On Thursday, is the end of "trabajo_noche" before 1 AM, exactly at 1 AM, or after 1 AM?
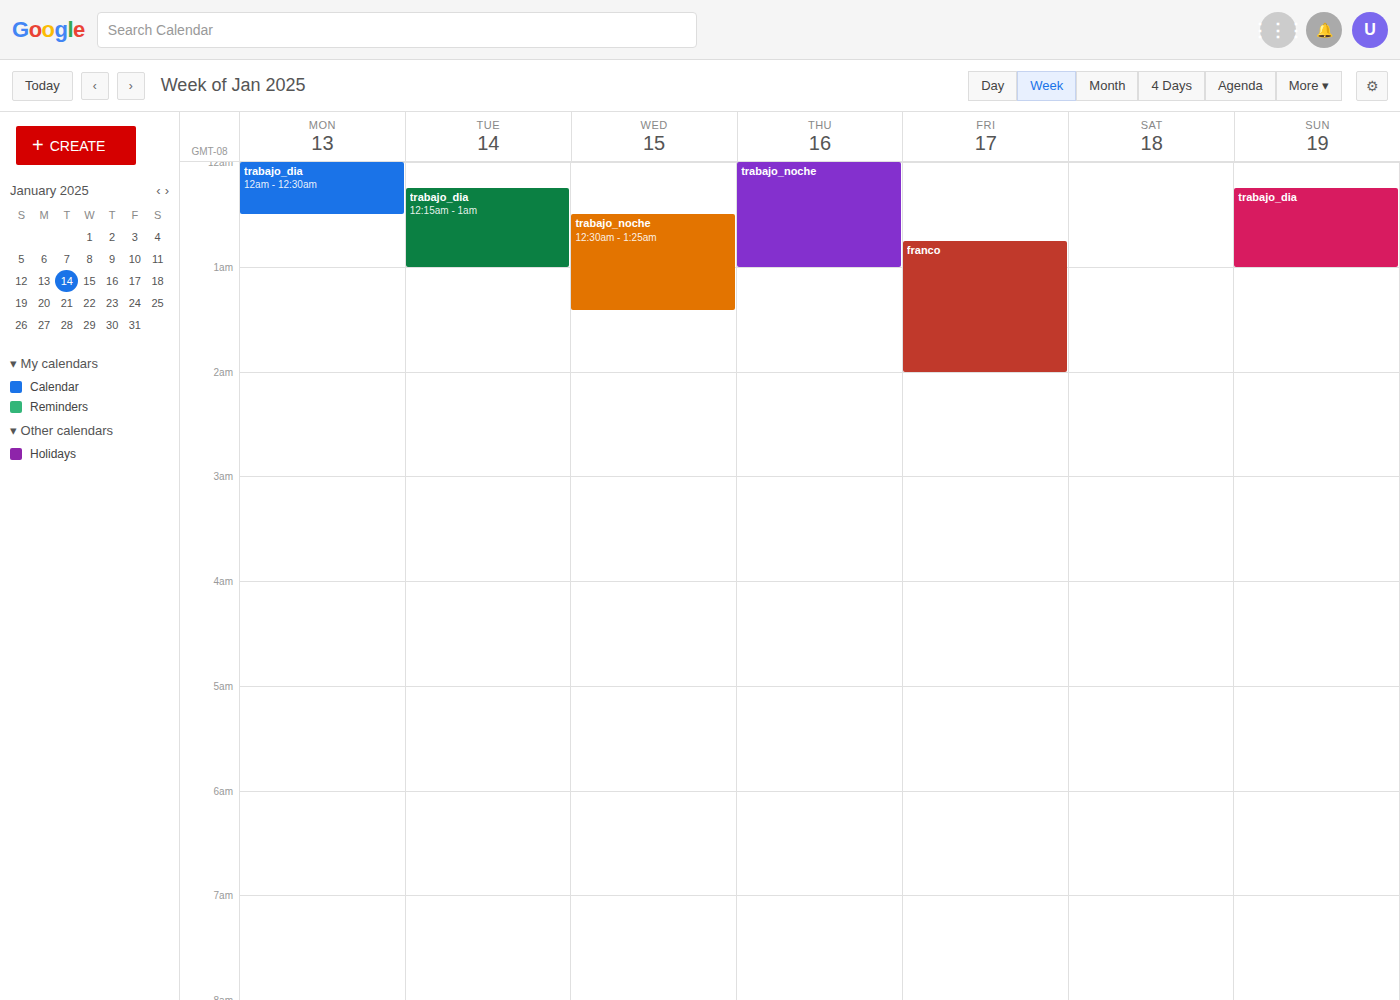
1:00 AM -- exactly at 1 AM, on the 1 AM line.